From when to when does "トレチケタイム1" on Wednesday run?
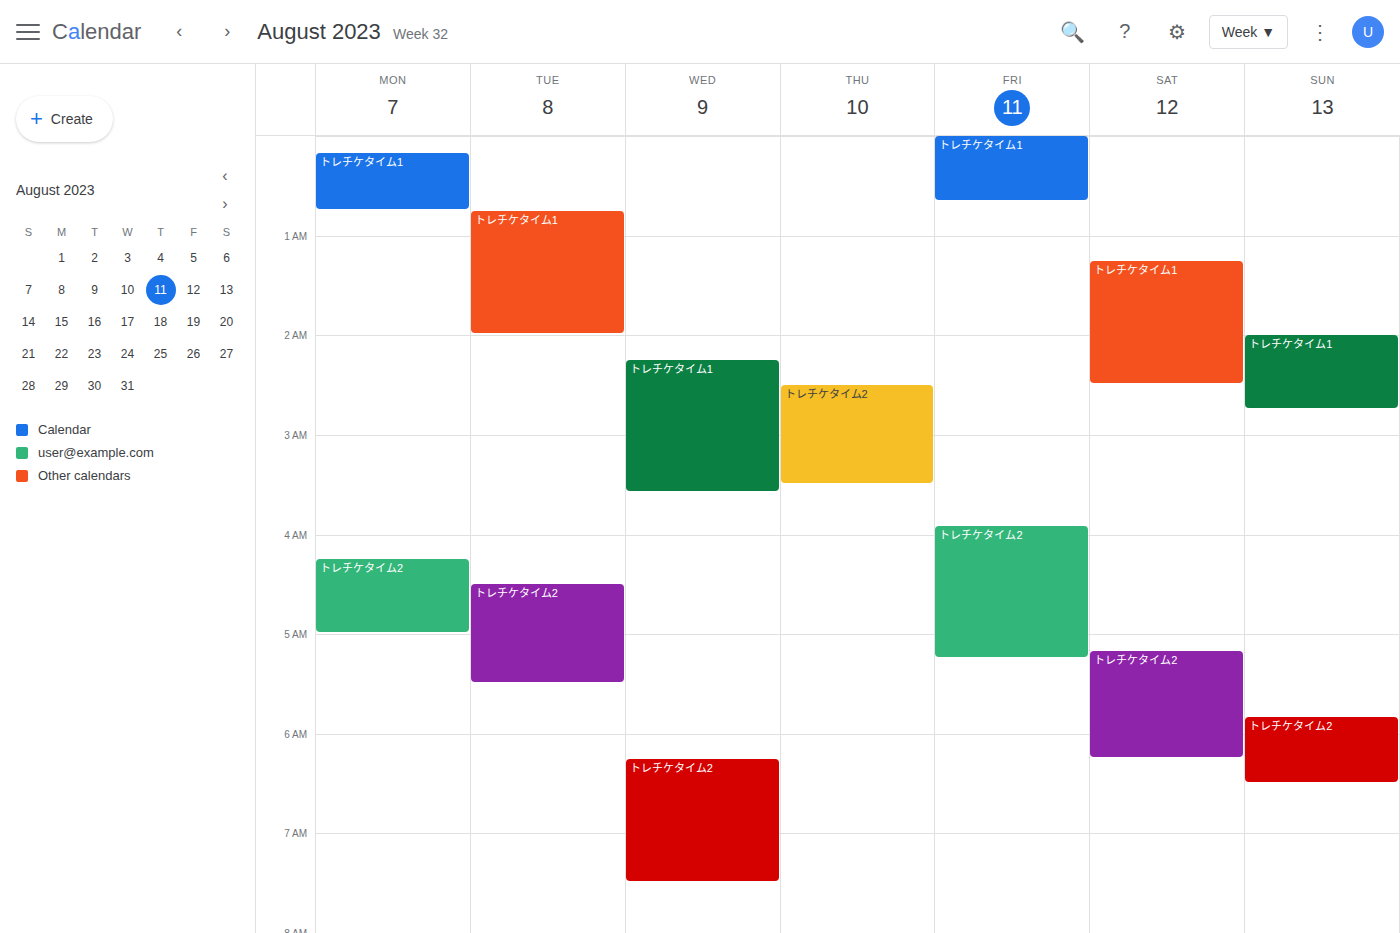
2:15 AM to 3:35 AM